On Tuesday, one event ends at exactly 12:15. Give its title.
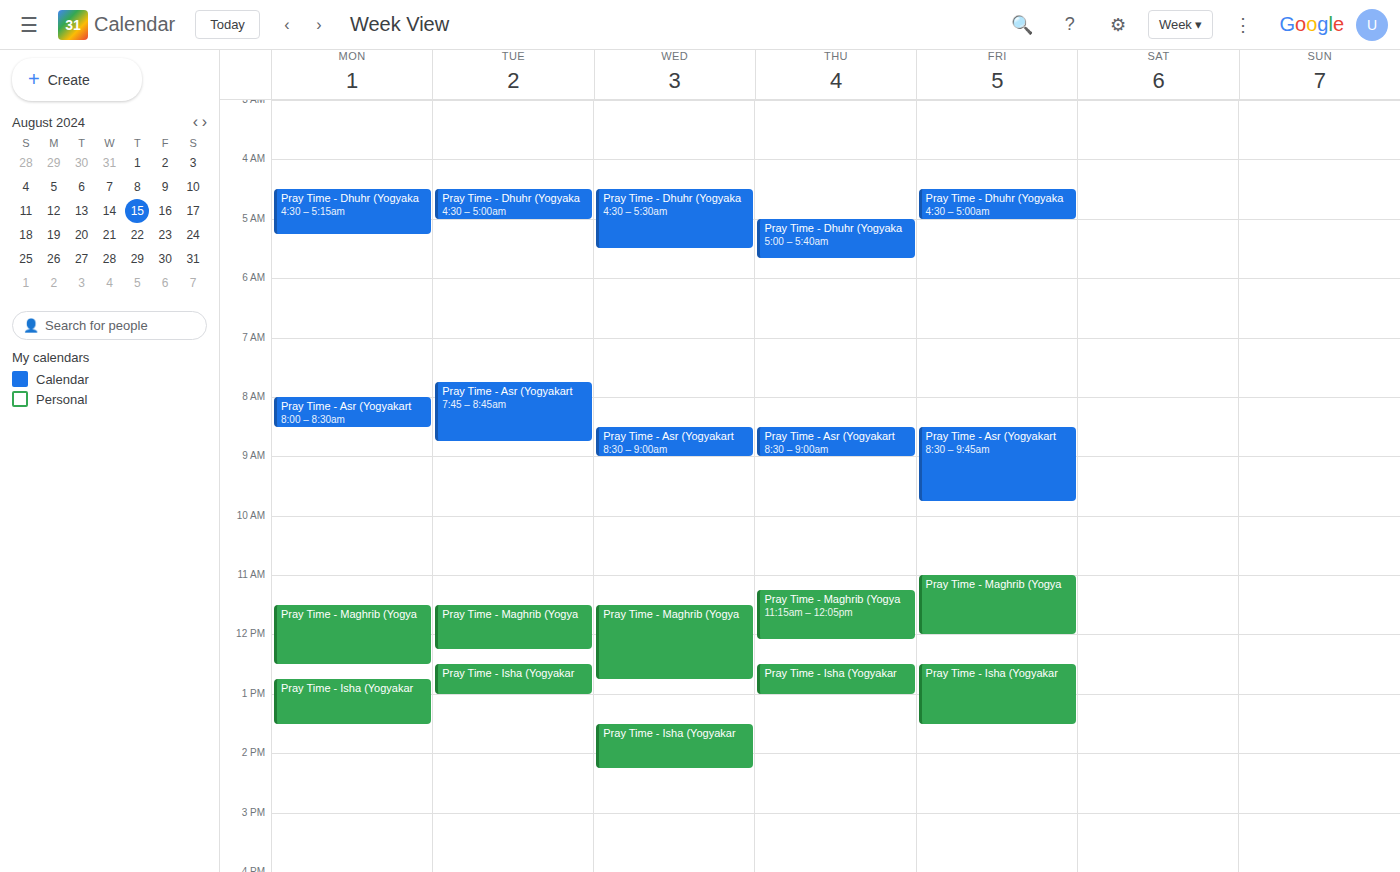
"Pray Time - Maghrib (Yogya"